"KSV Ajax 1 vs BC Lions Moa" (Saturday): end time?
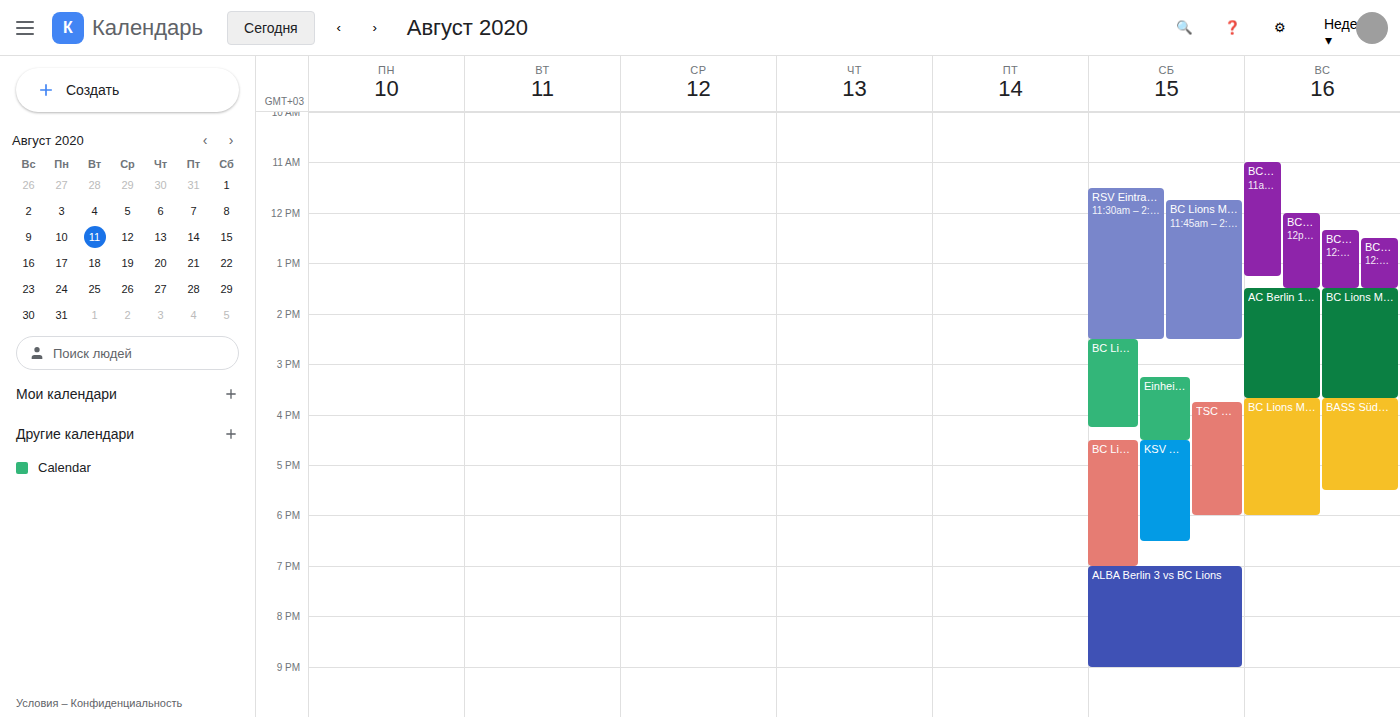
18:30